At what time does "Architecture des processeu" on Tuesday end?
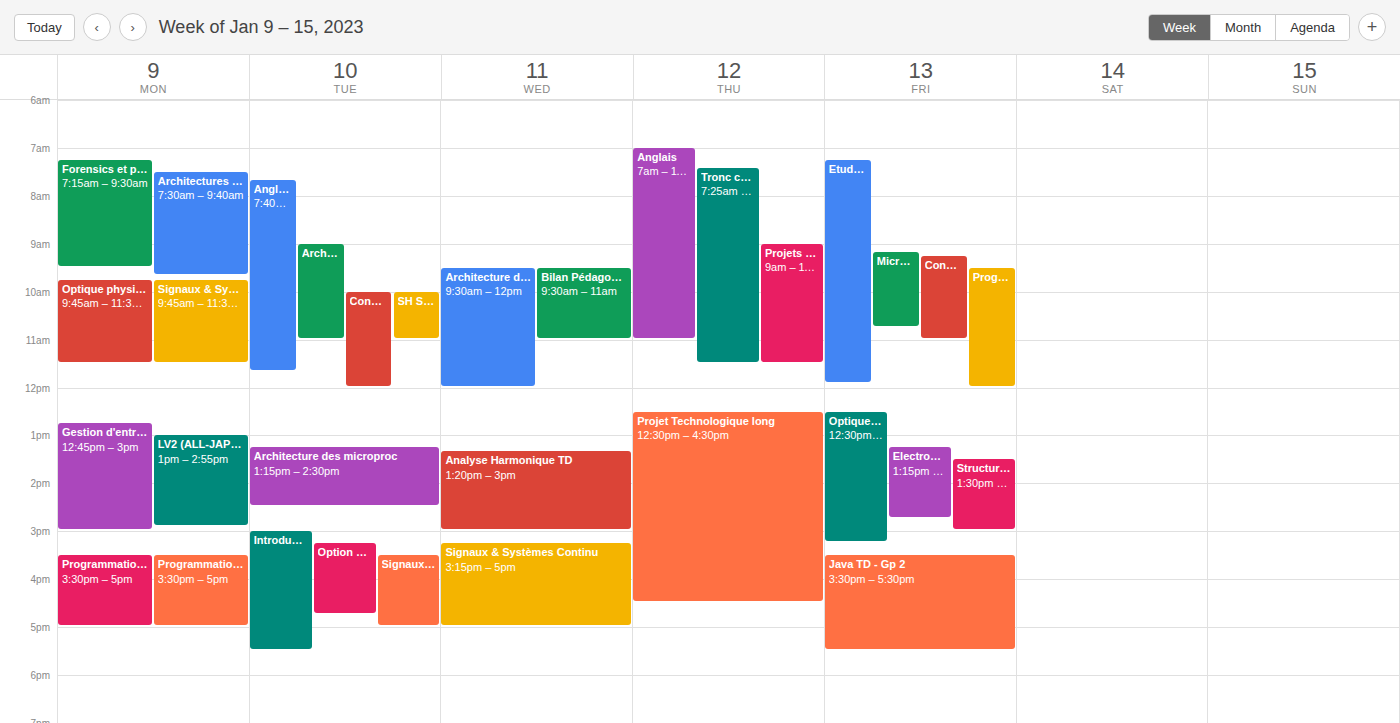
11:00 AM